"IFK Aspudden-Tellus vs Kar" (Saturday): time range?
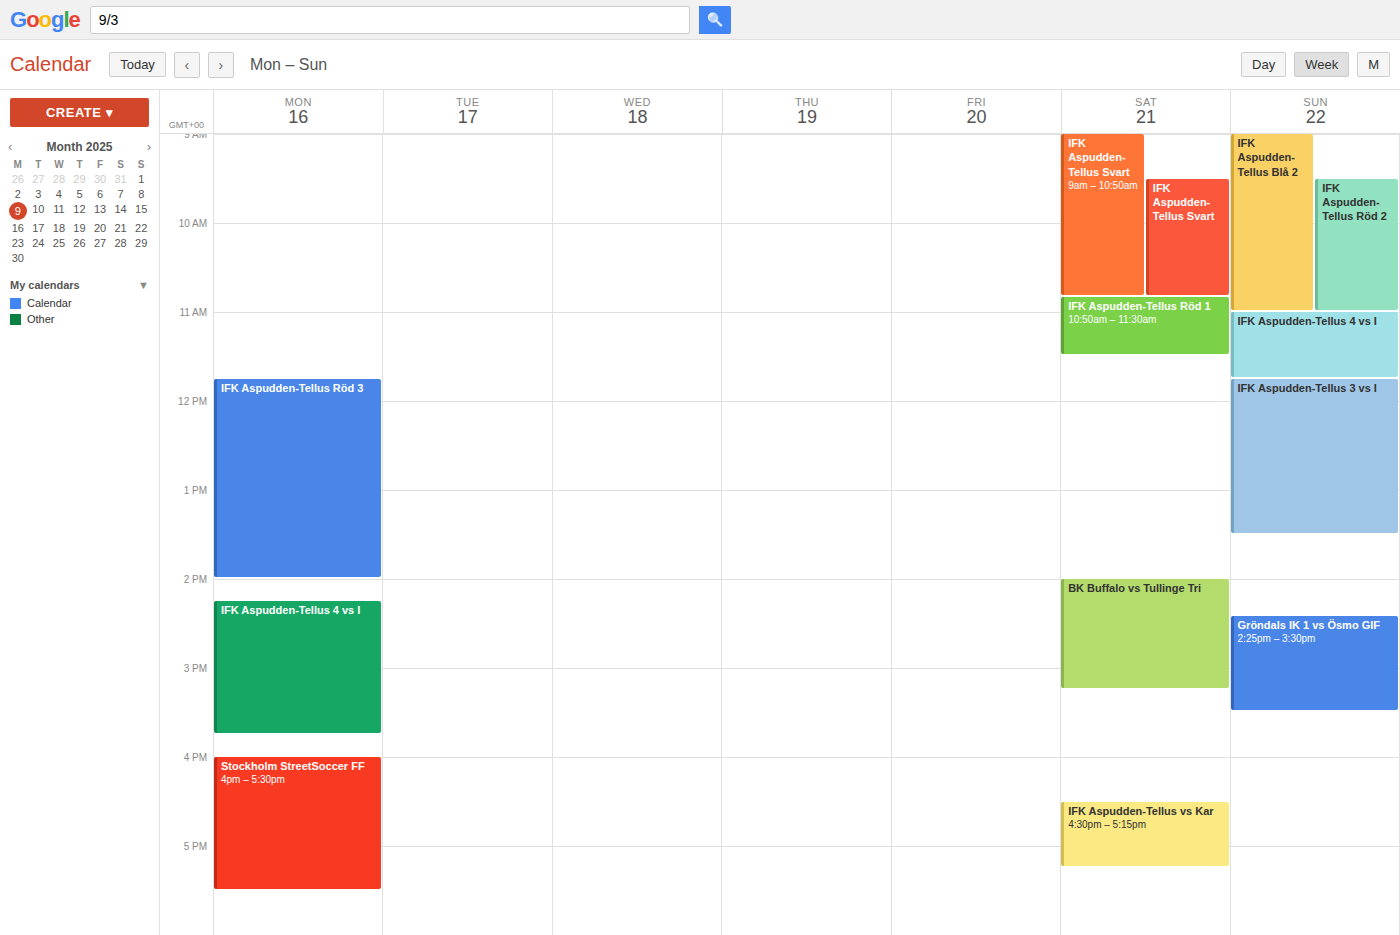
4:30 PM to 5:15 PM